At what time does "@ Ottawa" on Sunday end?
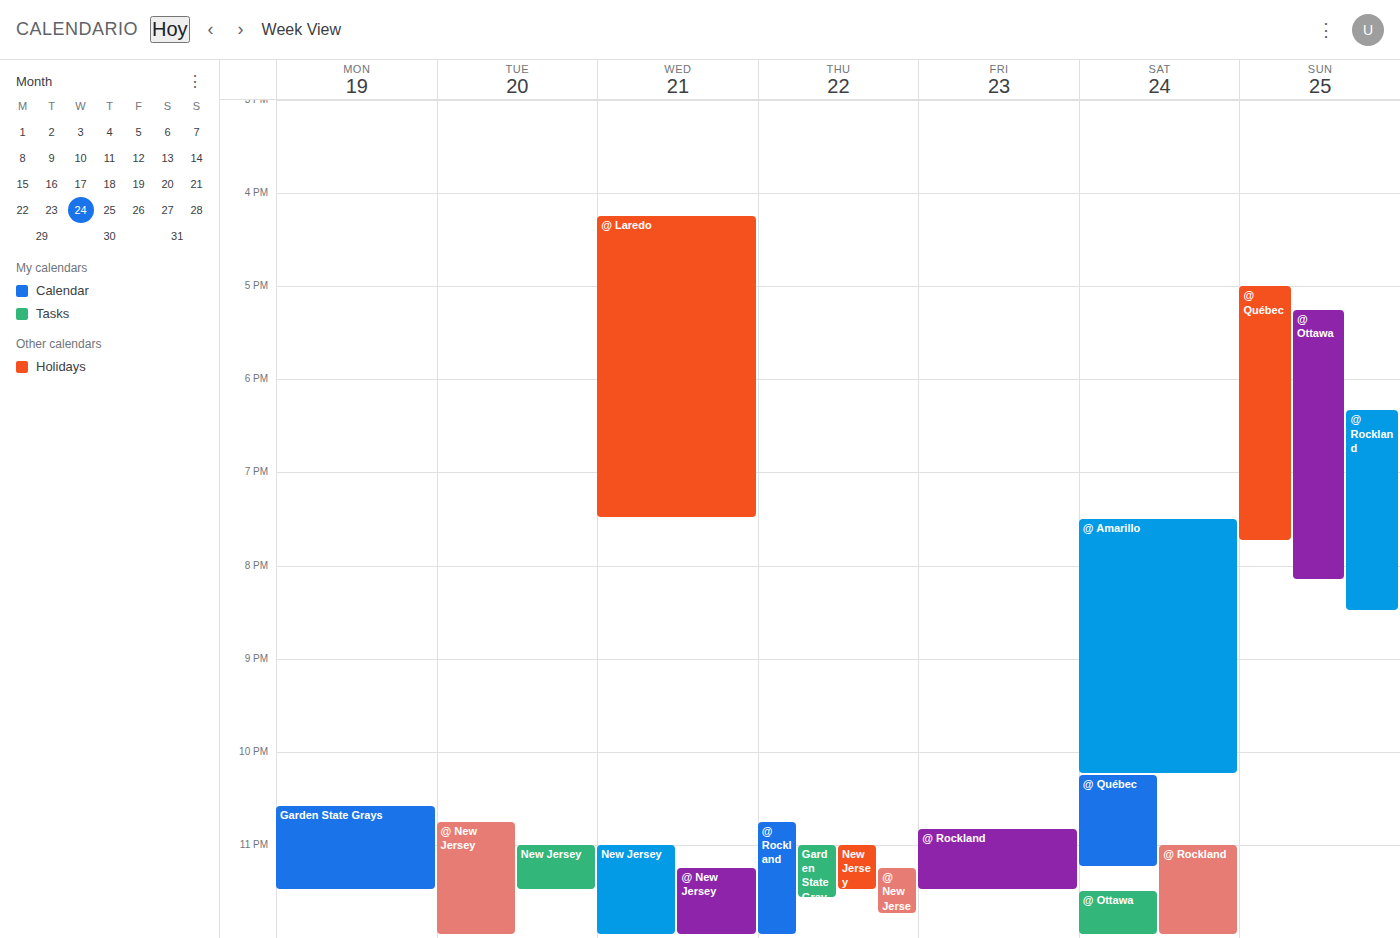
8:10 PM